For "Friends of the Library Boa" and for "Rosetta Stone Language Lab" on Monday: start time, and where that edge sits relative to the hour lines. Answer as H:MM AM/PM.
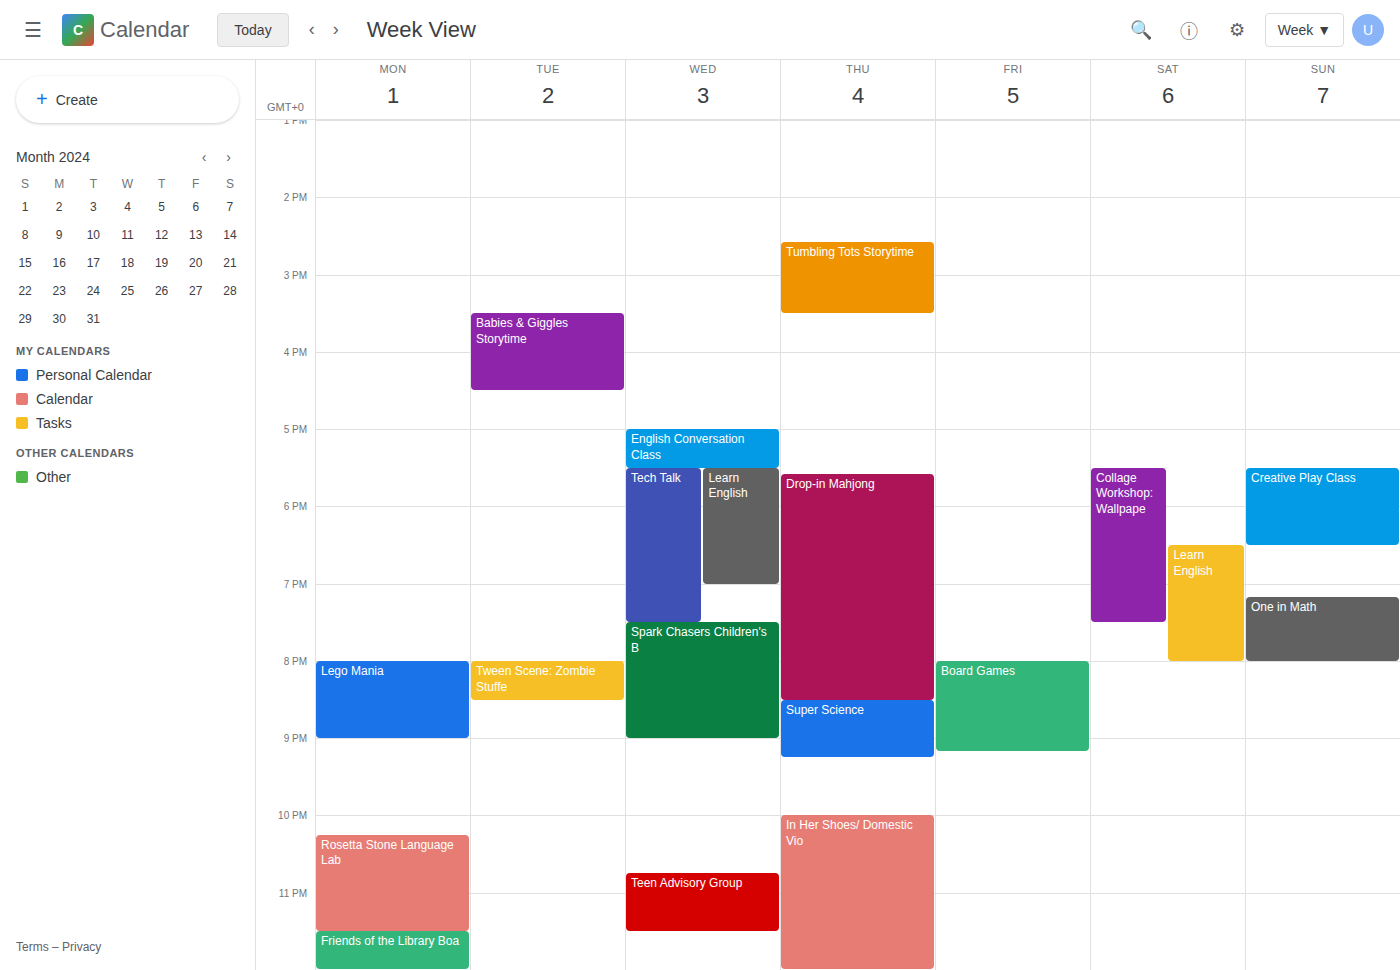
"Friends of the Library Boa": 11:30 PM, halfway between the 11 PM and 12 AM lines. "Rosetta Stone Language Lab": 10:15 PM, neither: a quarter of the way from the 10 PM line to the 11 PM line.